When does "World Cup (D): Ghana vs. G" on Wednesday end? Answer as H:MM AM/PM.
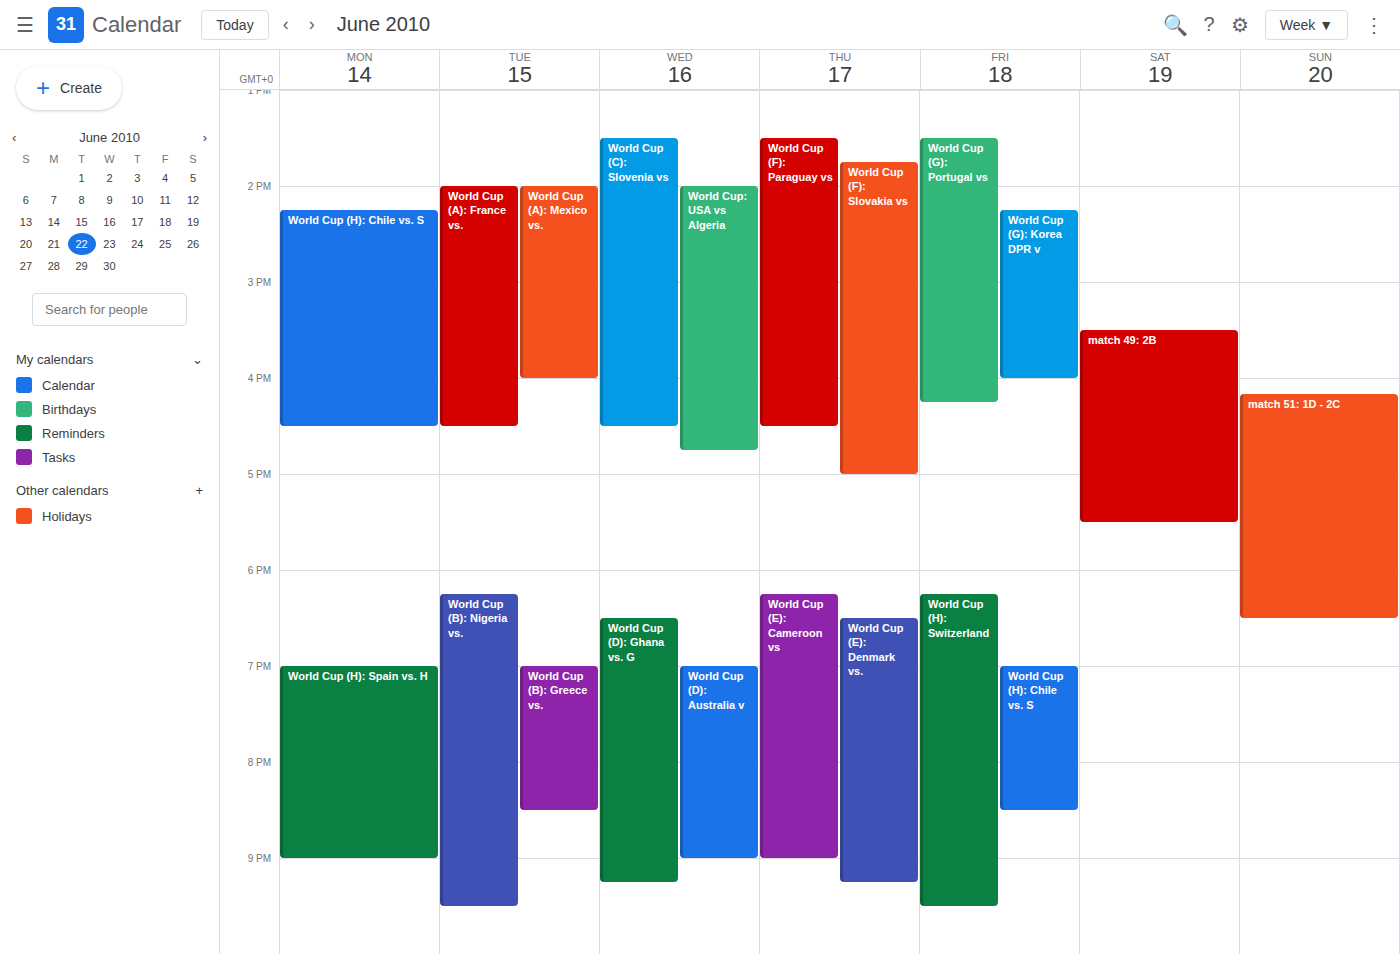
9:15 PM